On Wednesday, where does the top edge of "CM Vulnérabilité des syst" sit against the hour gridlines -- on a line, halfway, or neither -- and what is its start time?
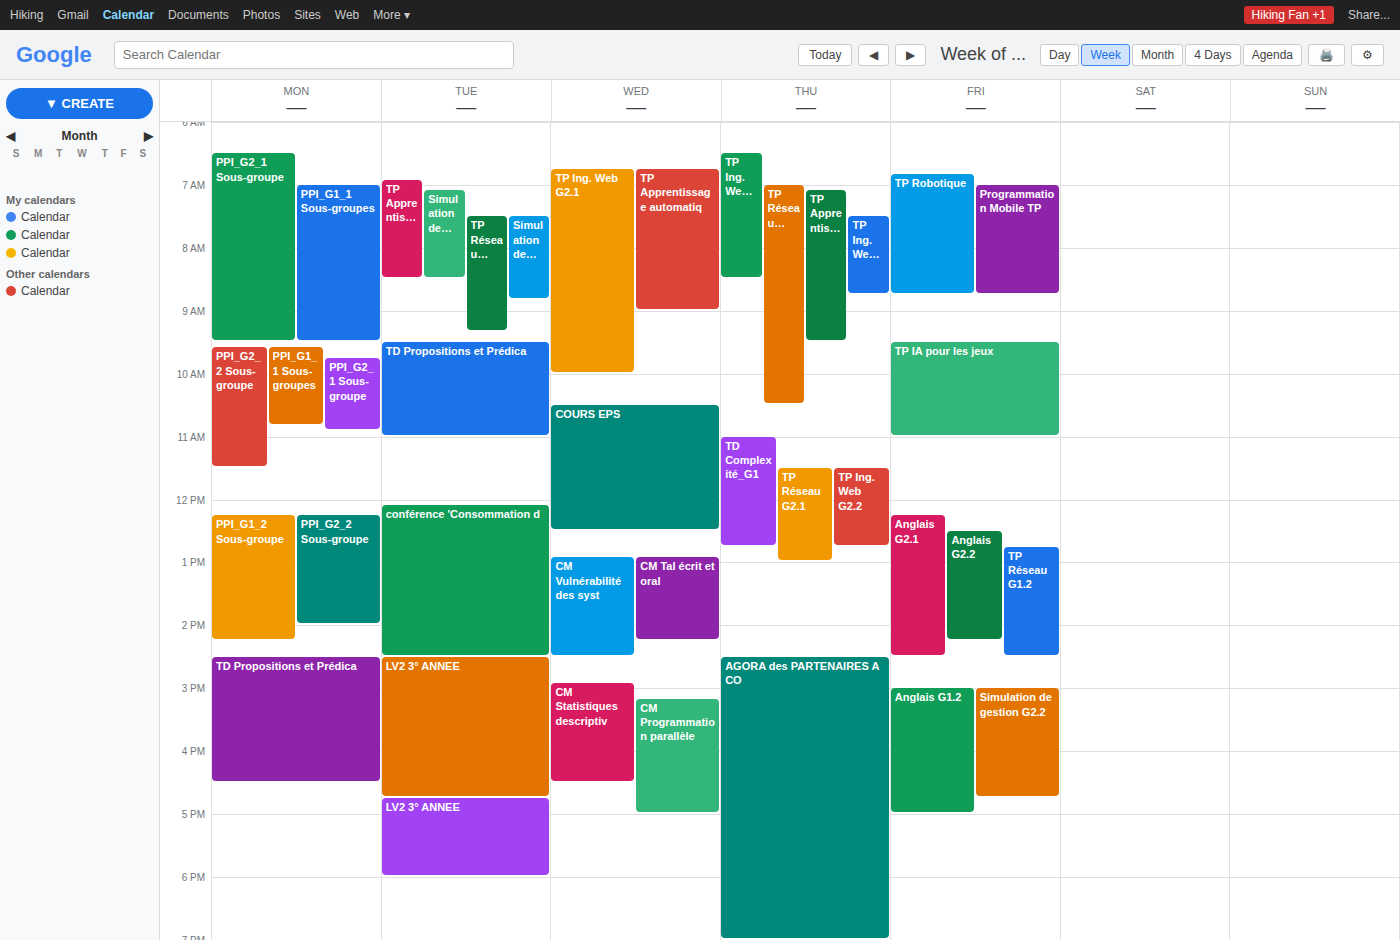
12:55 PM -- neither: 55 minutes below the 12 PM line and 5 minutes above the 1 PM line.